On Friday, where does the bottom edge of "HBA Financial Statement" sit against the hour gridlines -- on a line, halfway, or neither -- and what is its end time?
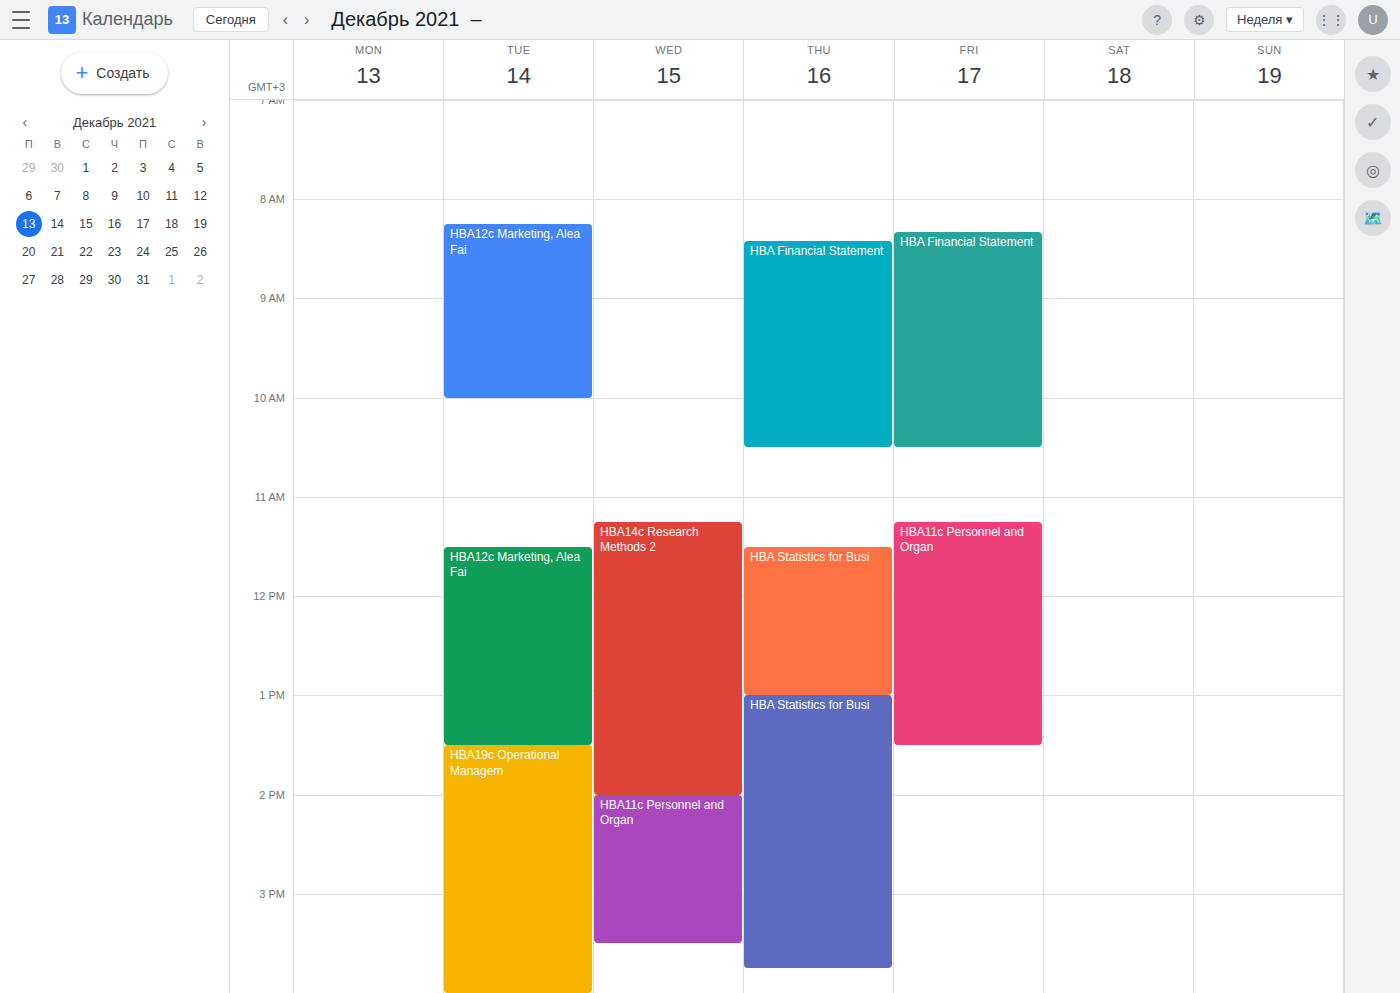
10:30 AM -- halfway between the 10 AM and 11 AM lines.